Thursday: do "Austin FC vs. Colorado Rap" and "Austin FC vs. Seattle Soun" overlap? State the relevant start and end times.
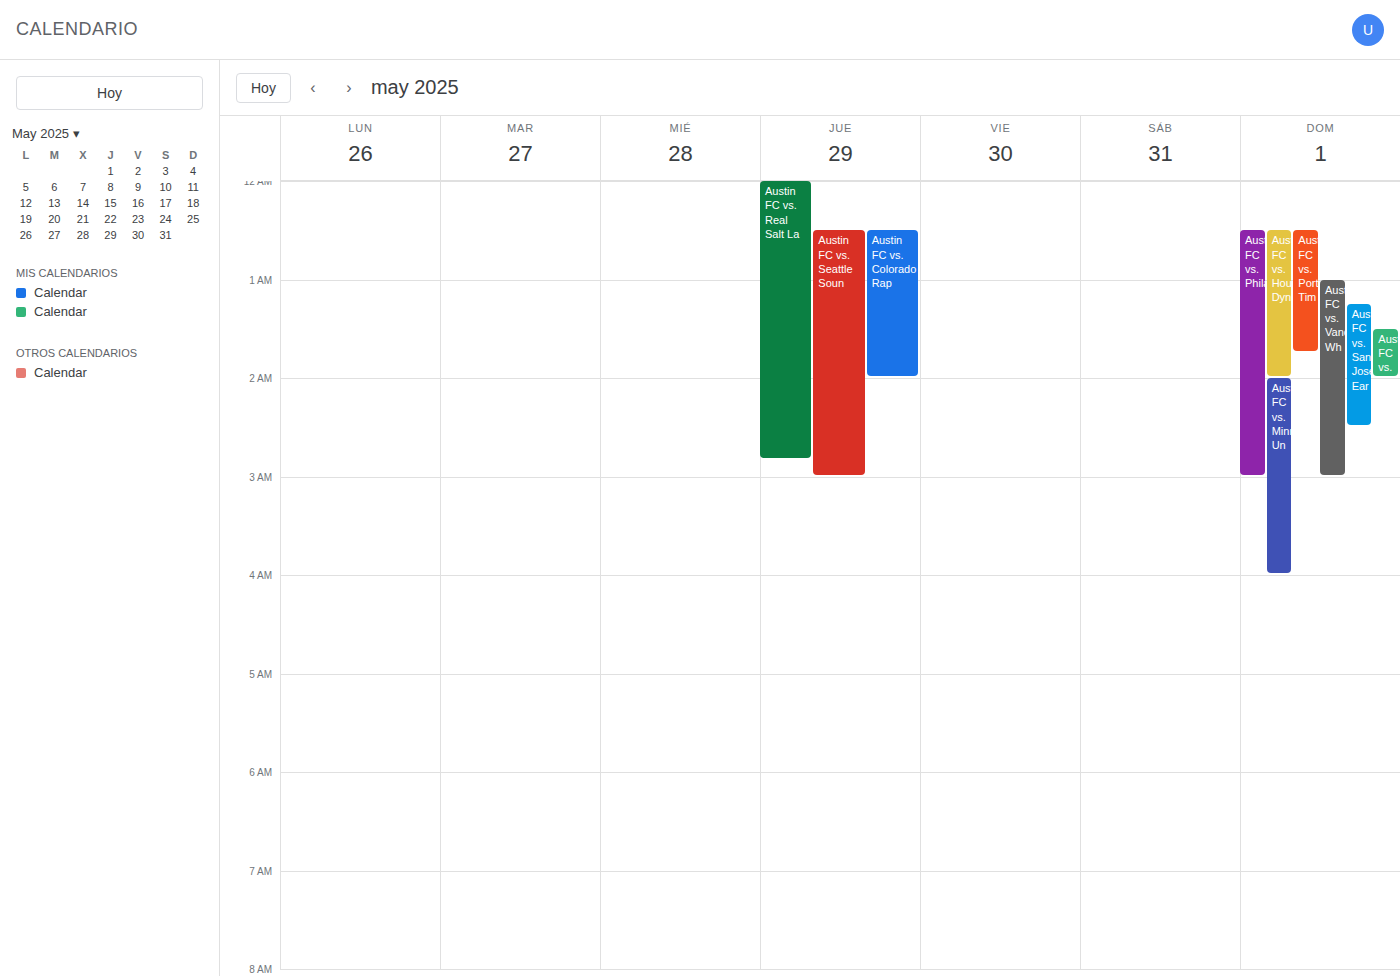
"Austin FC vs. Colorado Rap" runs 00:30 to 02:00, inside "Austin FC vs. Seattle Soun" -- they overlap.